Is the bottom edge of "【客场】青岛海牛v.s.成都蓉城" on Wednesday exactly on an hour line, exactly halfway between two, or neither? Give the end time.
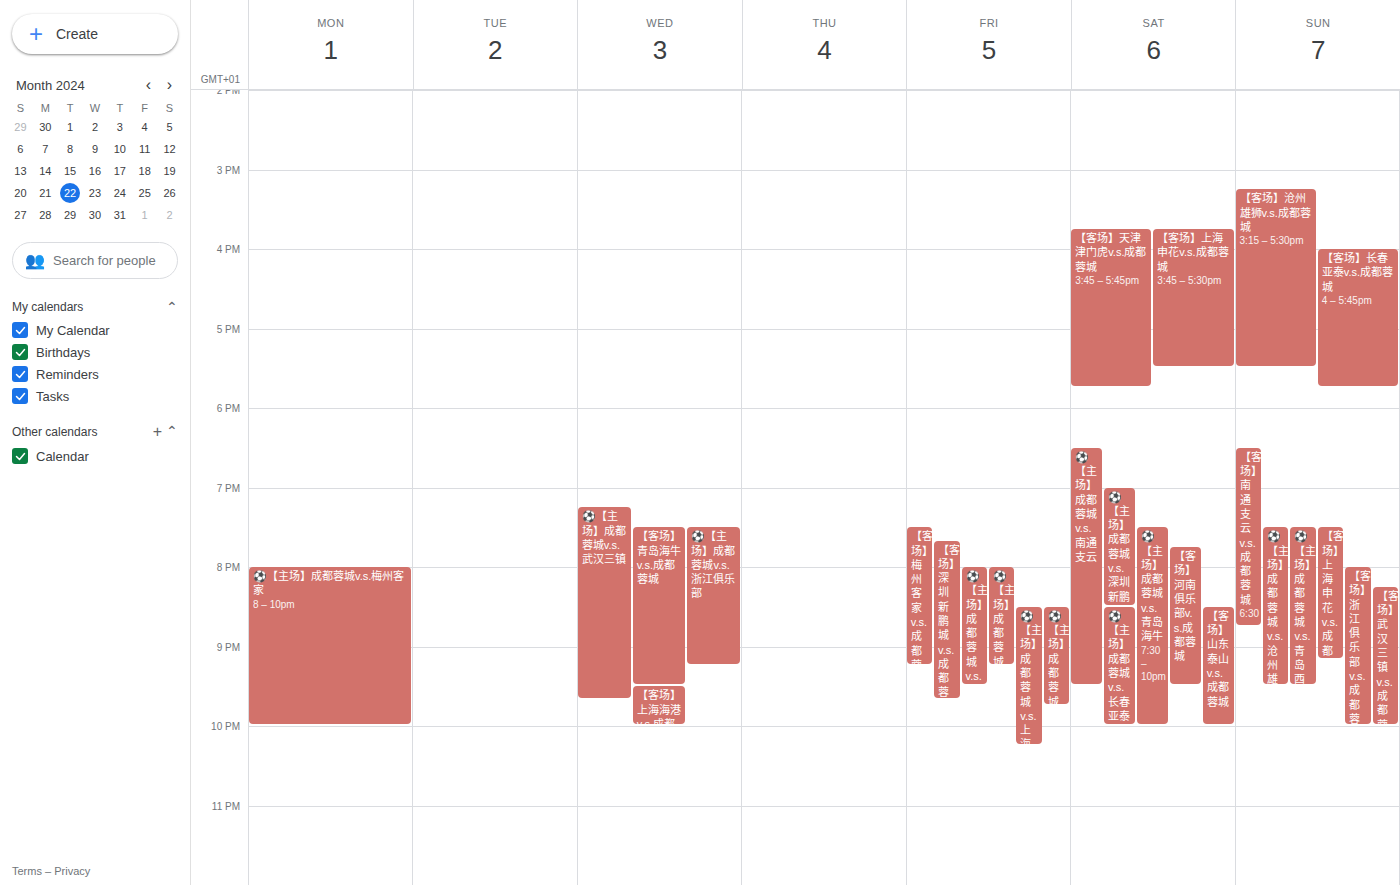
9:30 PM -- halfway between the 9 PM and 10 PM lines.